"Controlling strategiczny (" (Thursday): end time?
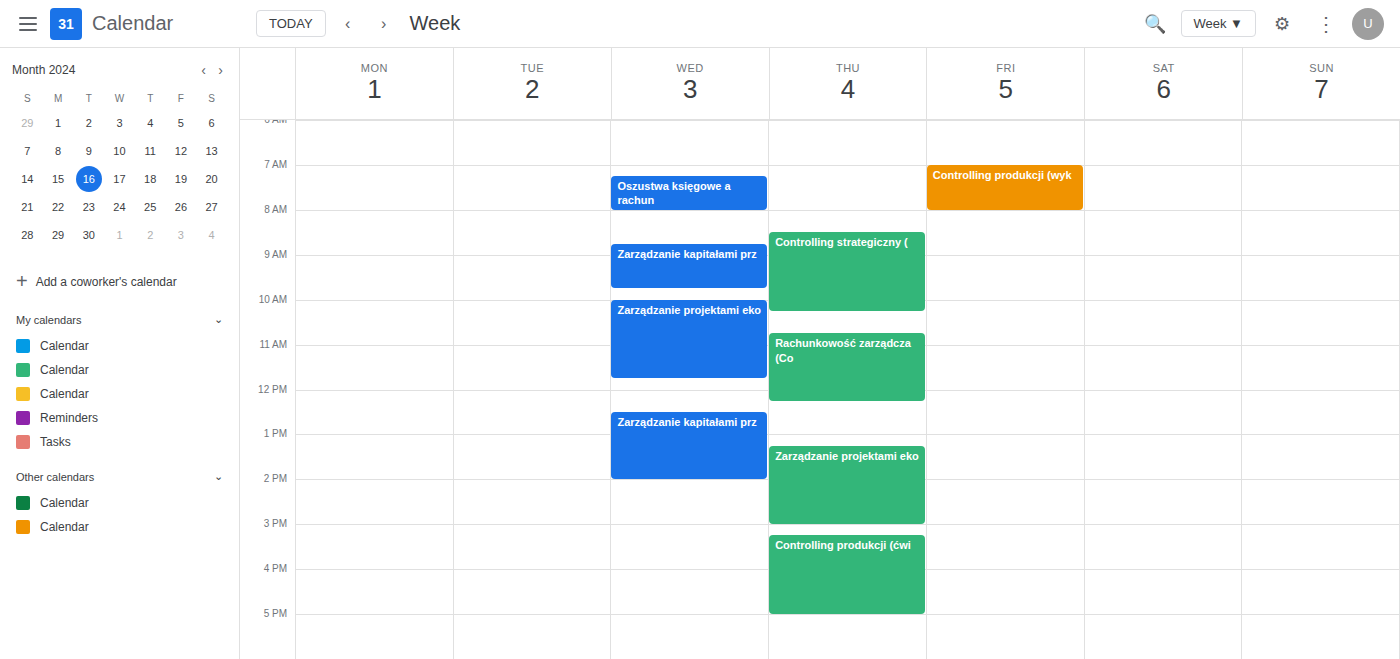
10:15 AM